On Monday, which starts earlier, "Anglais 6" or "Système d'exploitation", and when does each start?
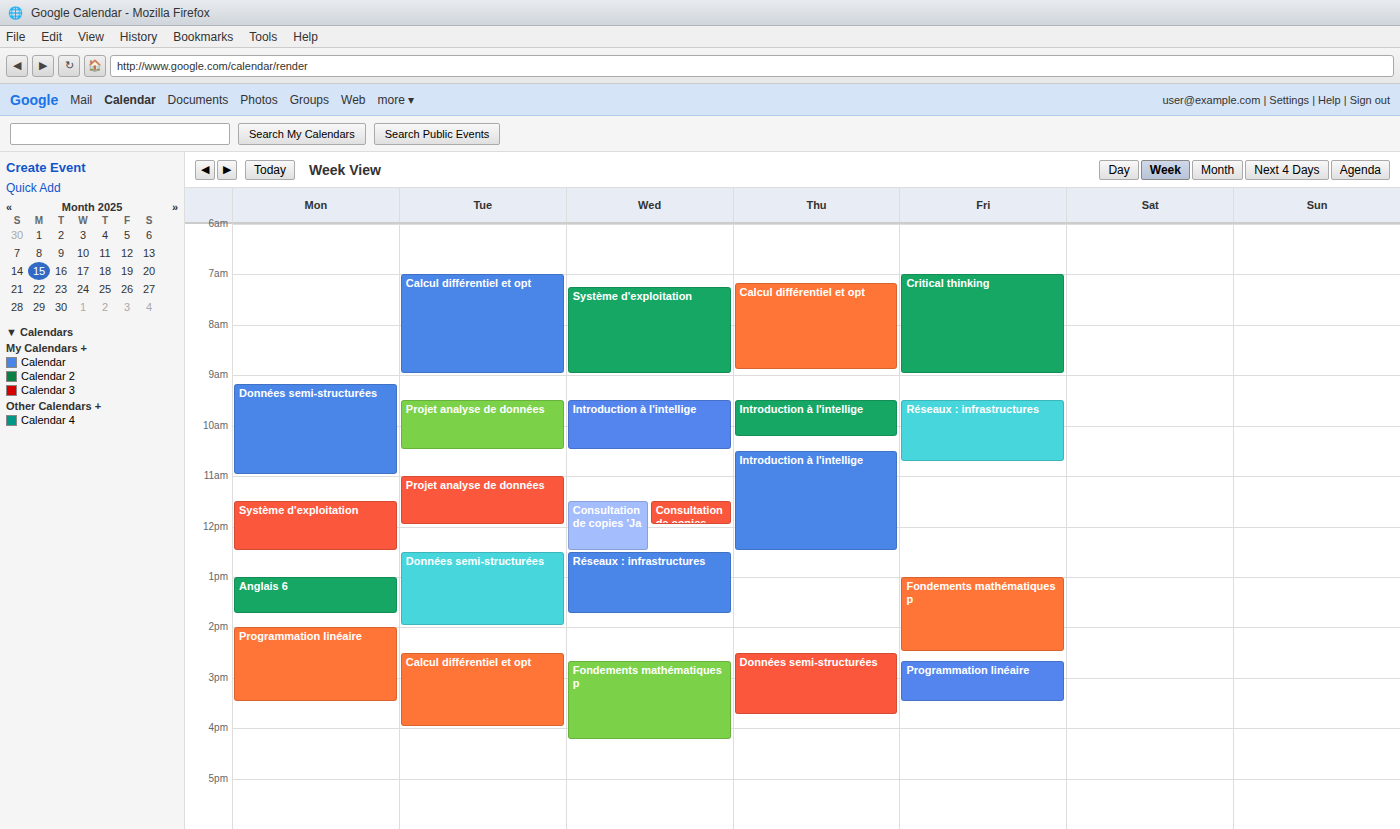
"Système d'exploitation" 11:30 AM; "Anglais 6" 1:00 PM.